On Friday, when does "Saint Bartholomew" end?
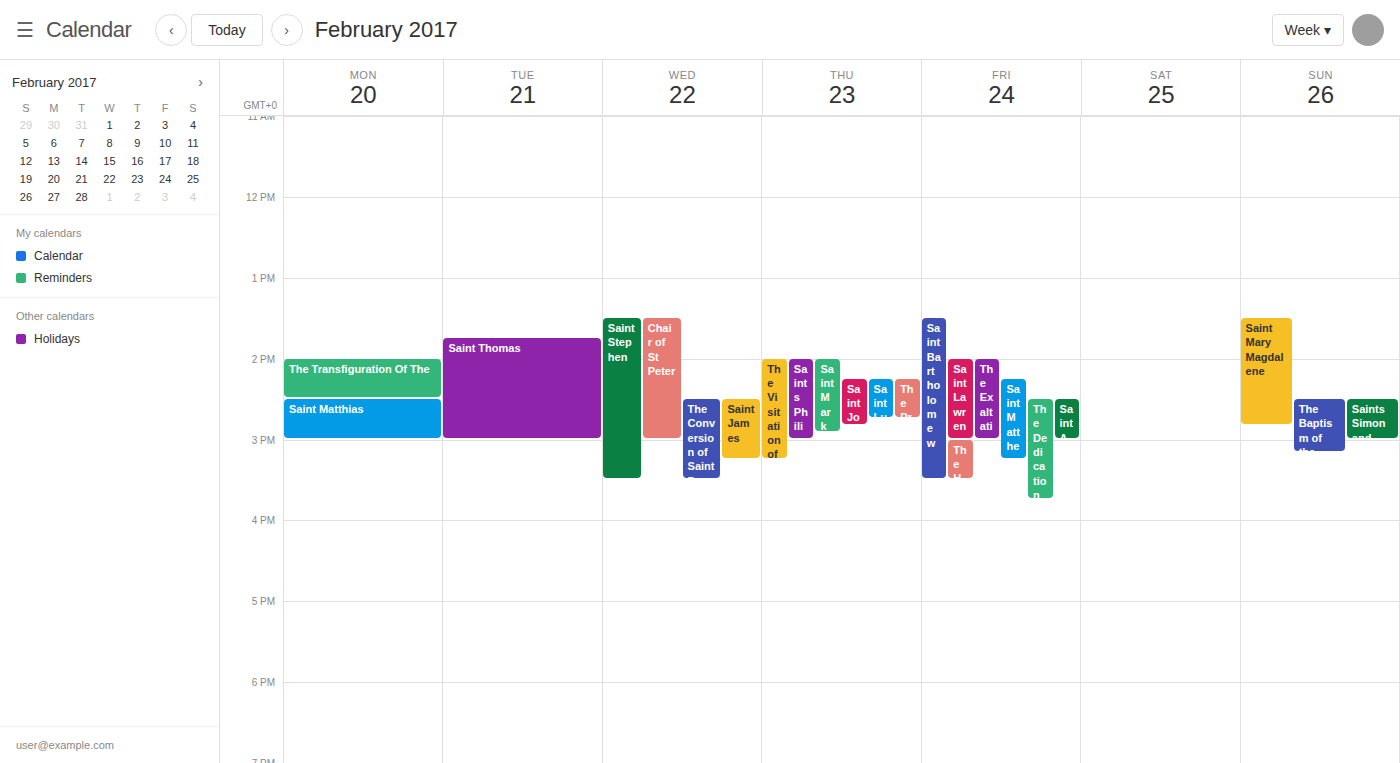
15:30